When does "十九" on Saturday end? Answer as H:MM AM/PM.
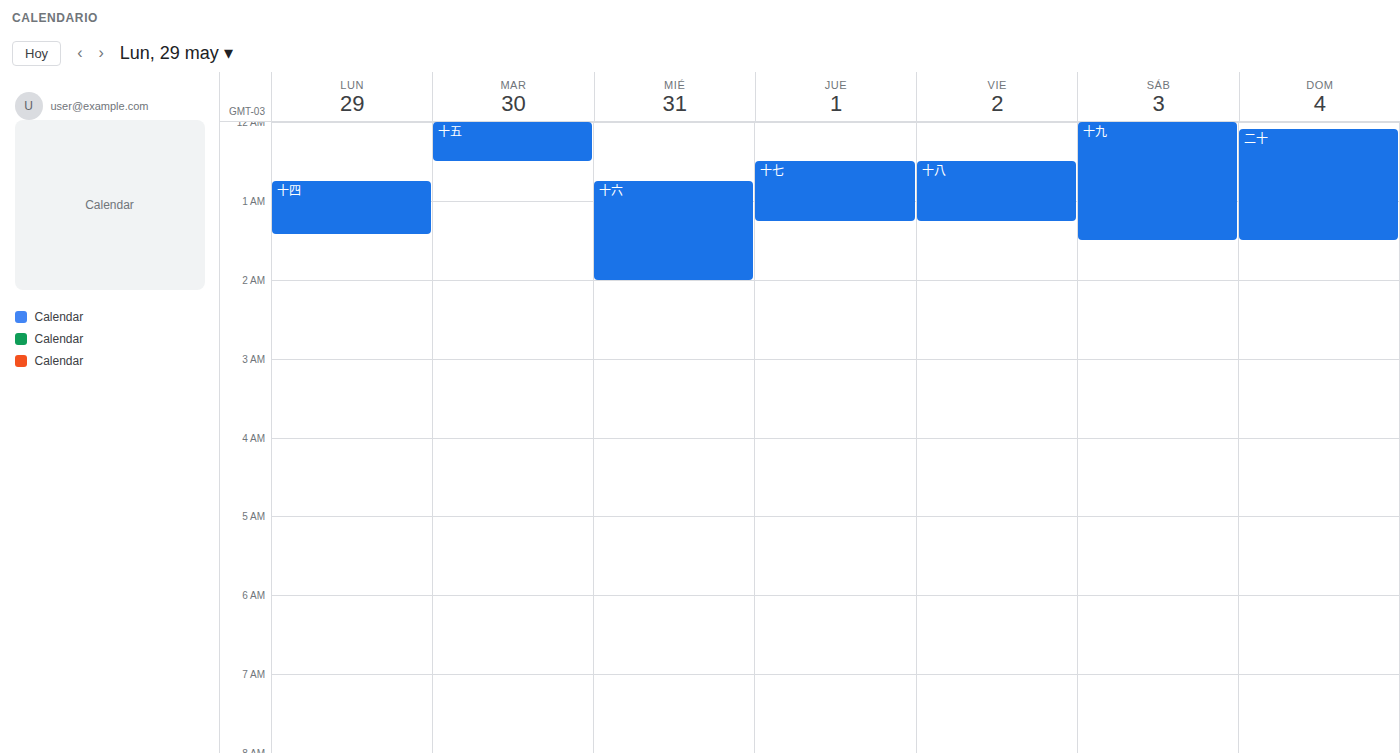
1:30 AM